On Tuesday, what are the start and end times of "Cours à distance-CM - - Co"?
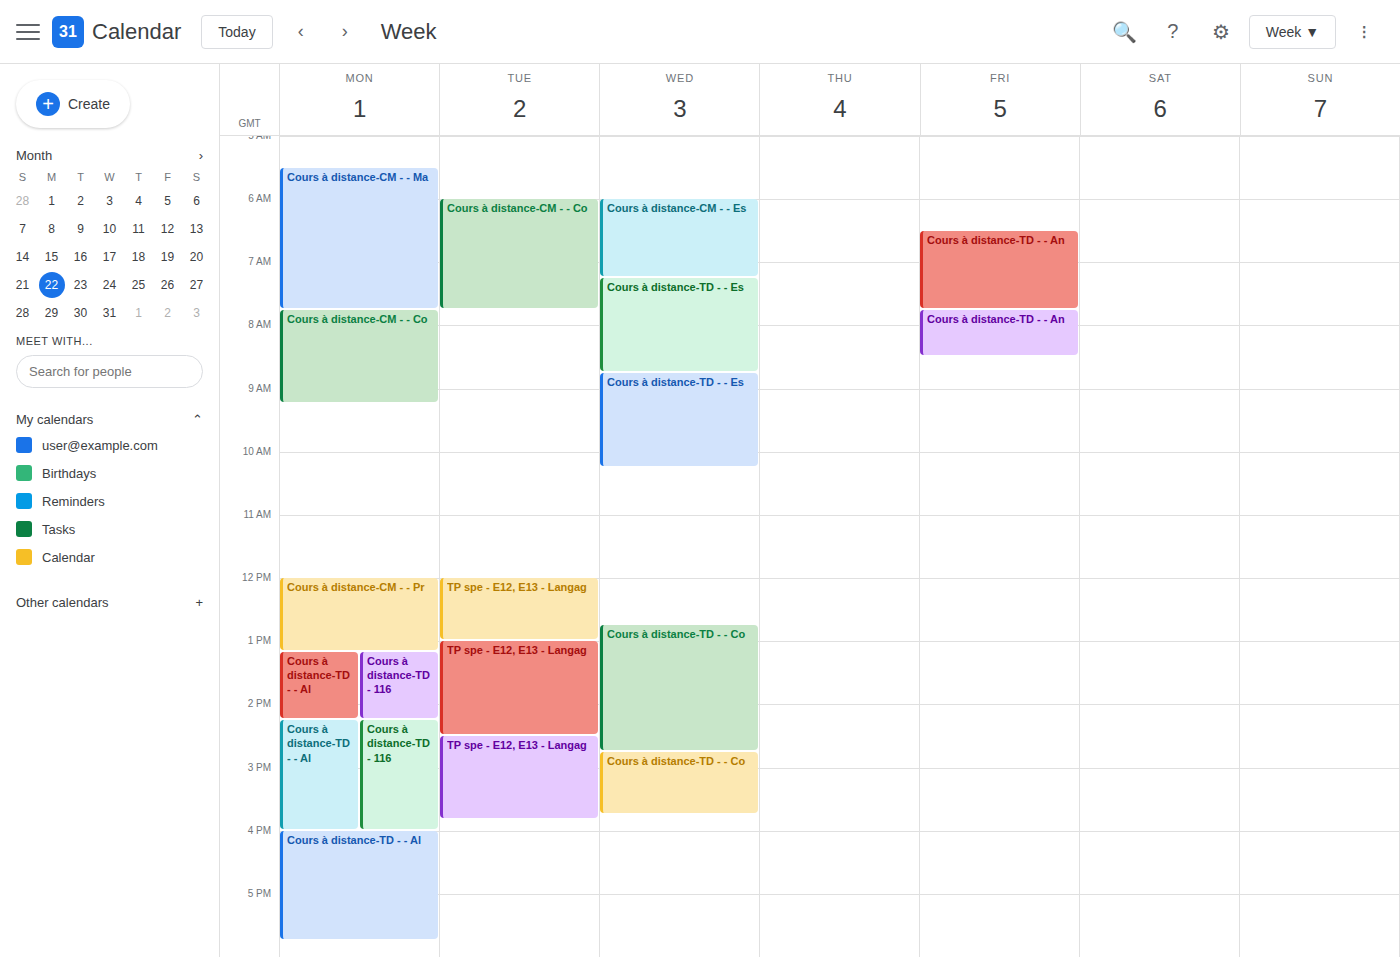
6:00 AM to 7:45 AM